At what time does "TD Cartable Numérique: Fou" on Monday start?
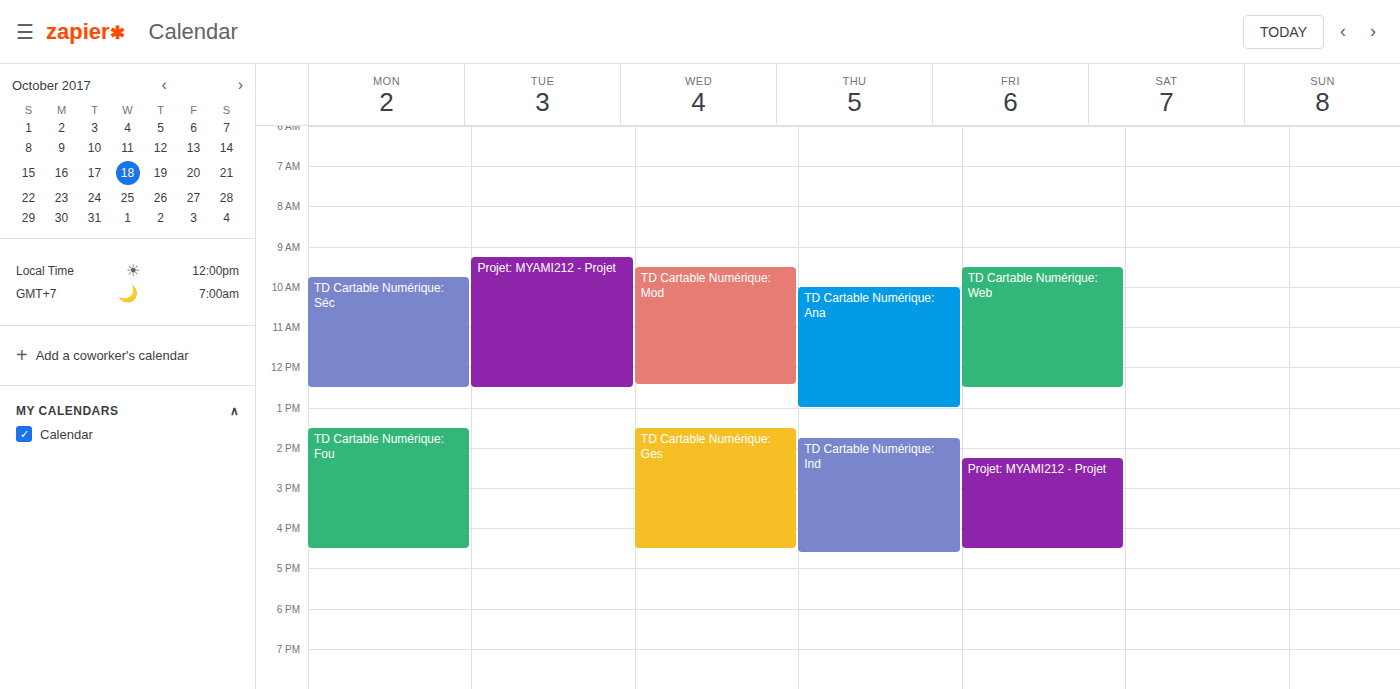
1:30 PM